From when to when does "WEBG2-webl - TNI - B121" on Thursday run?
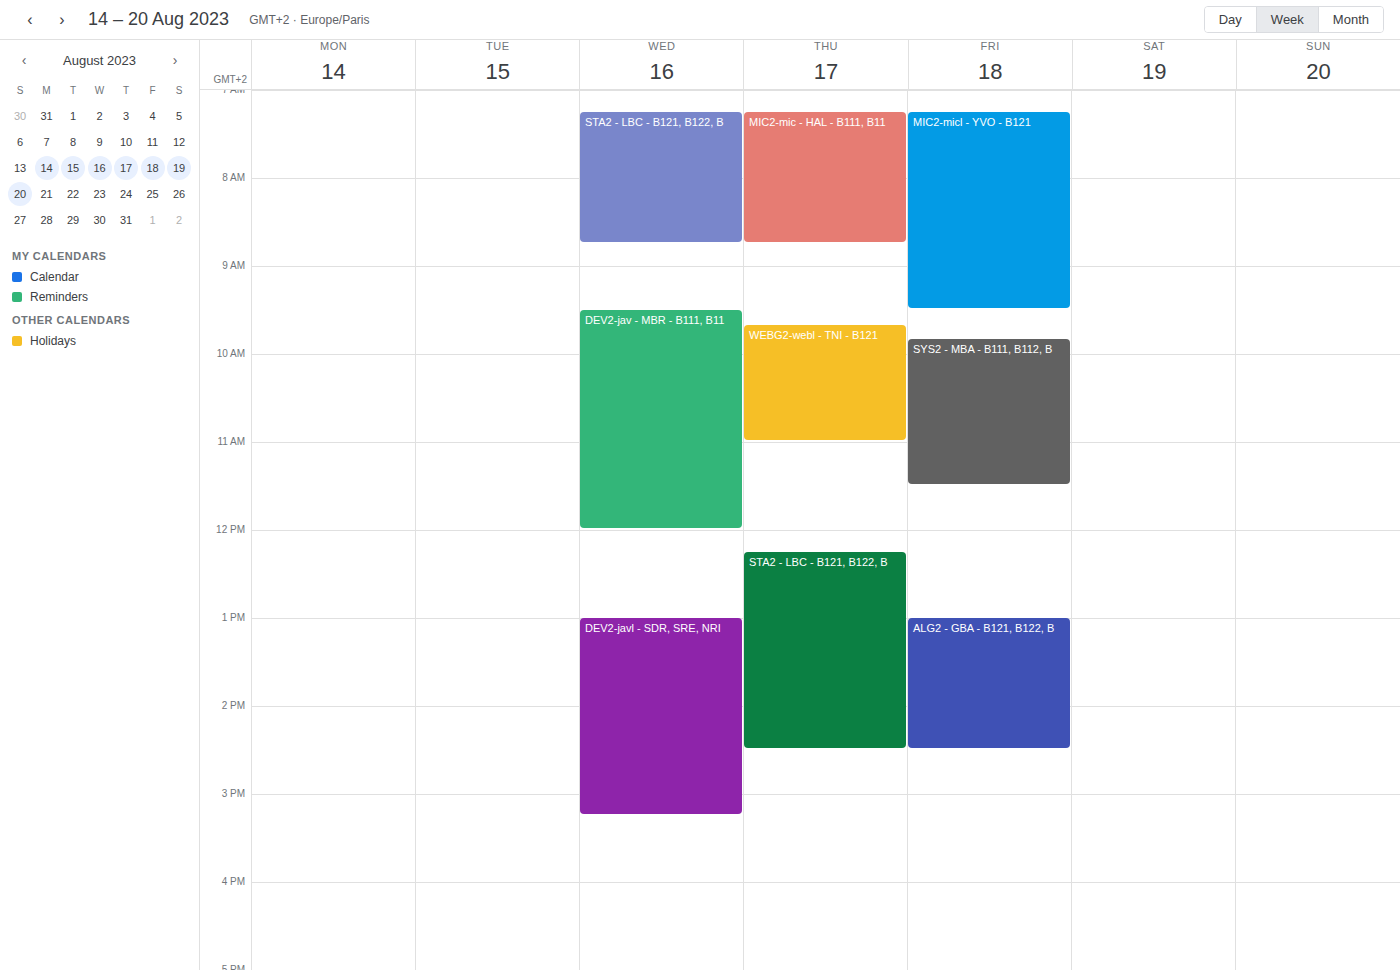
9:40 AM to 11:00 AM